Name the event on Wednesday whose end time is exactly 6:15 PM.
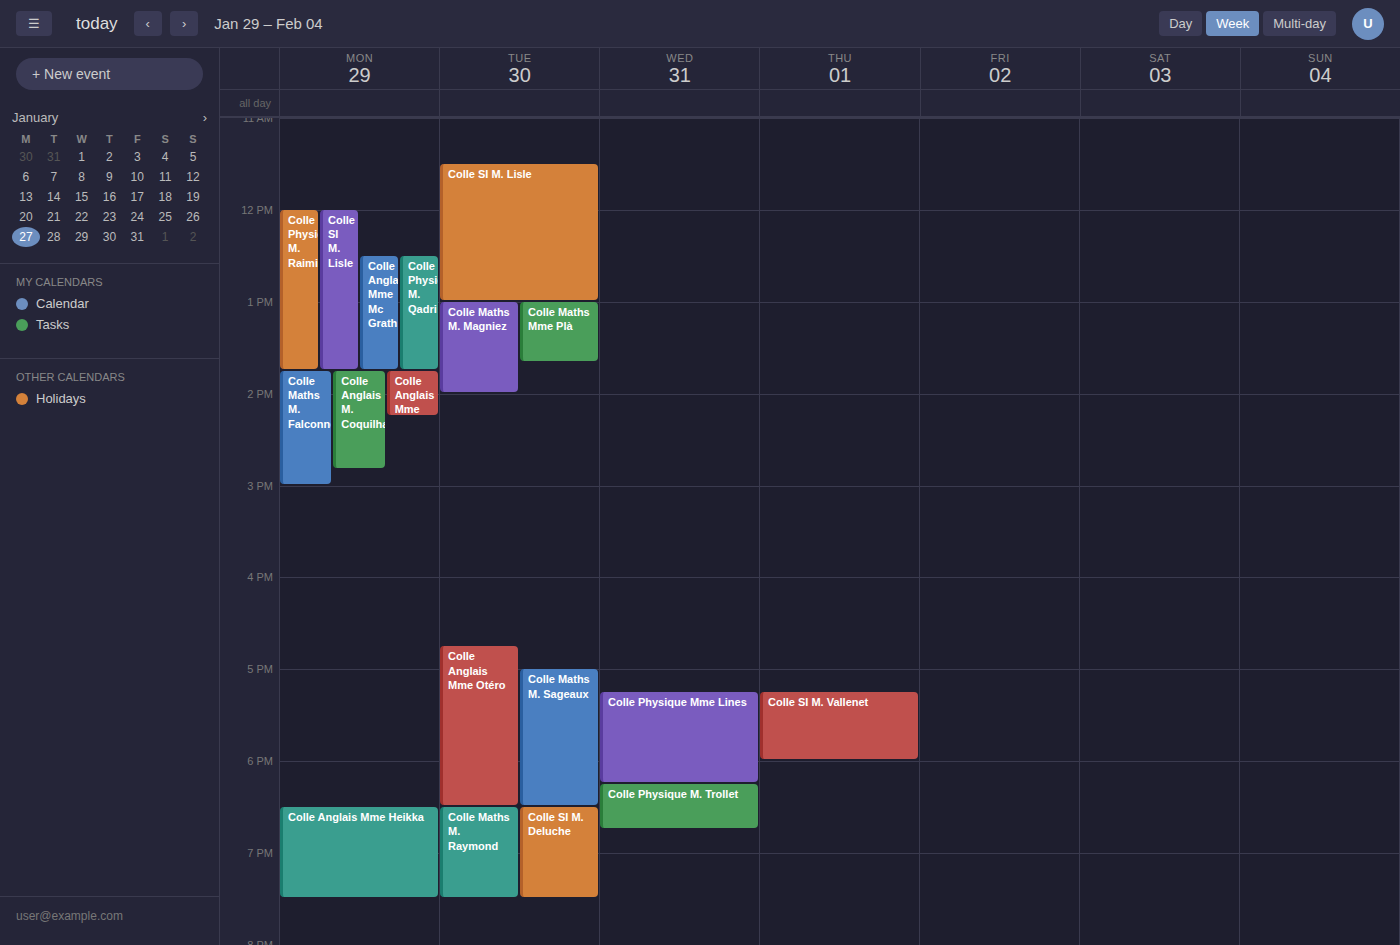
"Colle Physique Mme Lines"